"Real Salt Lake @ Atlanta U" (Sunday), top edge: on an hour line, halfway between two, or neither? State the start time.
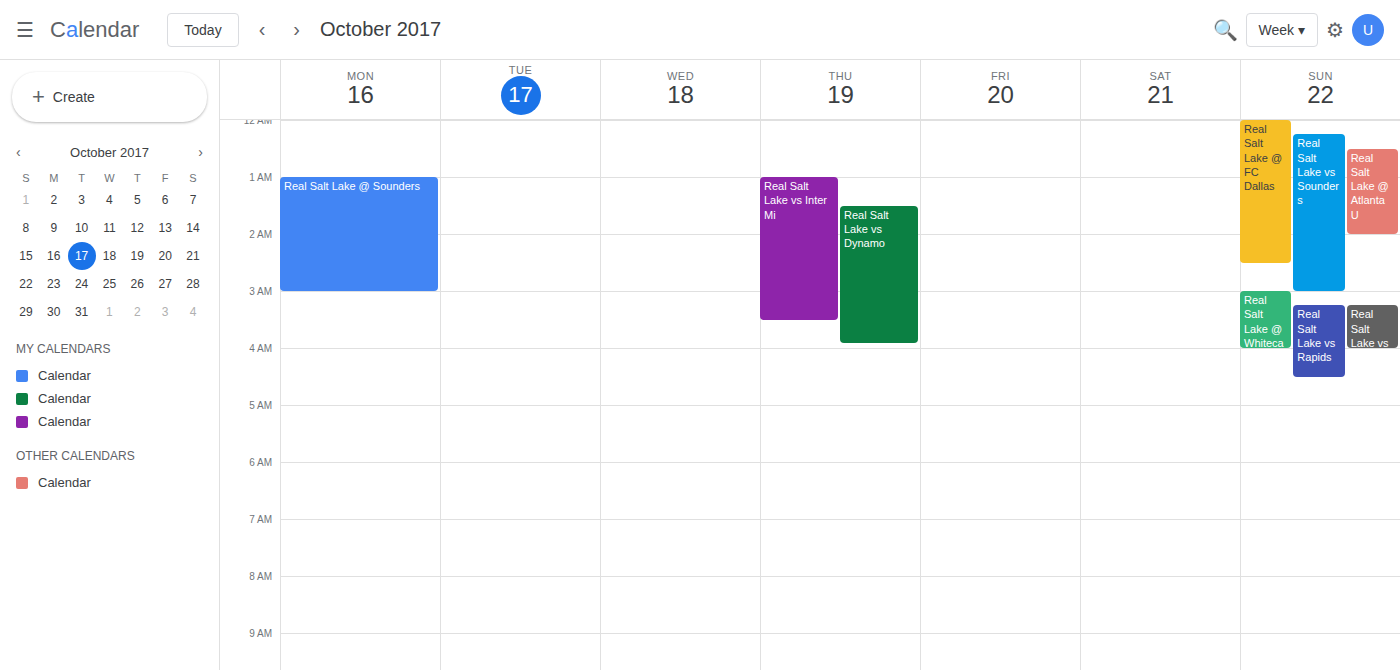
12:30 AM -- halfway between the 12 AM and 1 AM lines.